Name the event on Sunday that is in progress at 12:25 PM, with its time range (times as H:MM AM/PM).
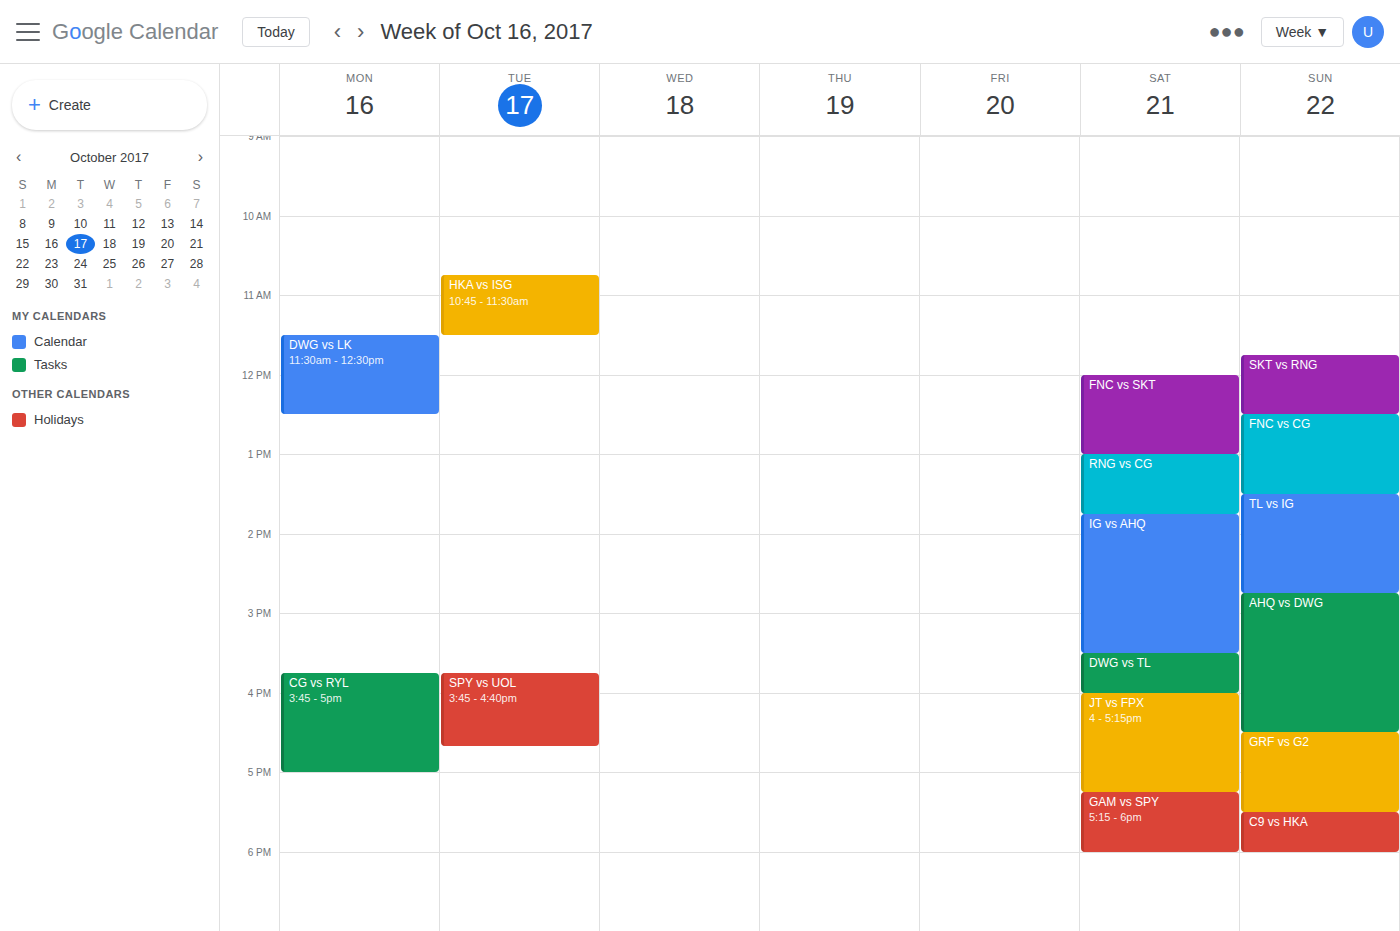
"SKT vs RNG", 11:45 AM to 12:30 PM